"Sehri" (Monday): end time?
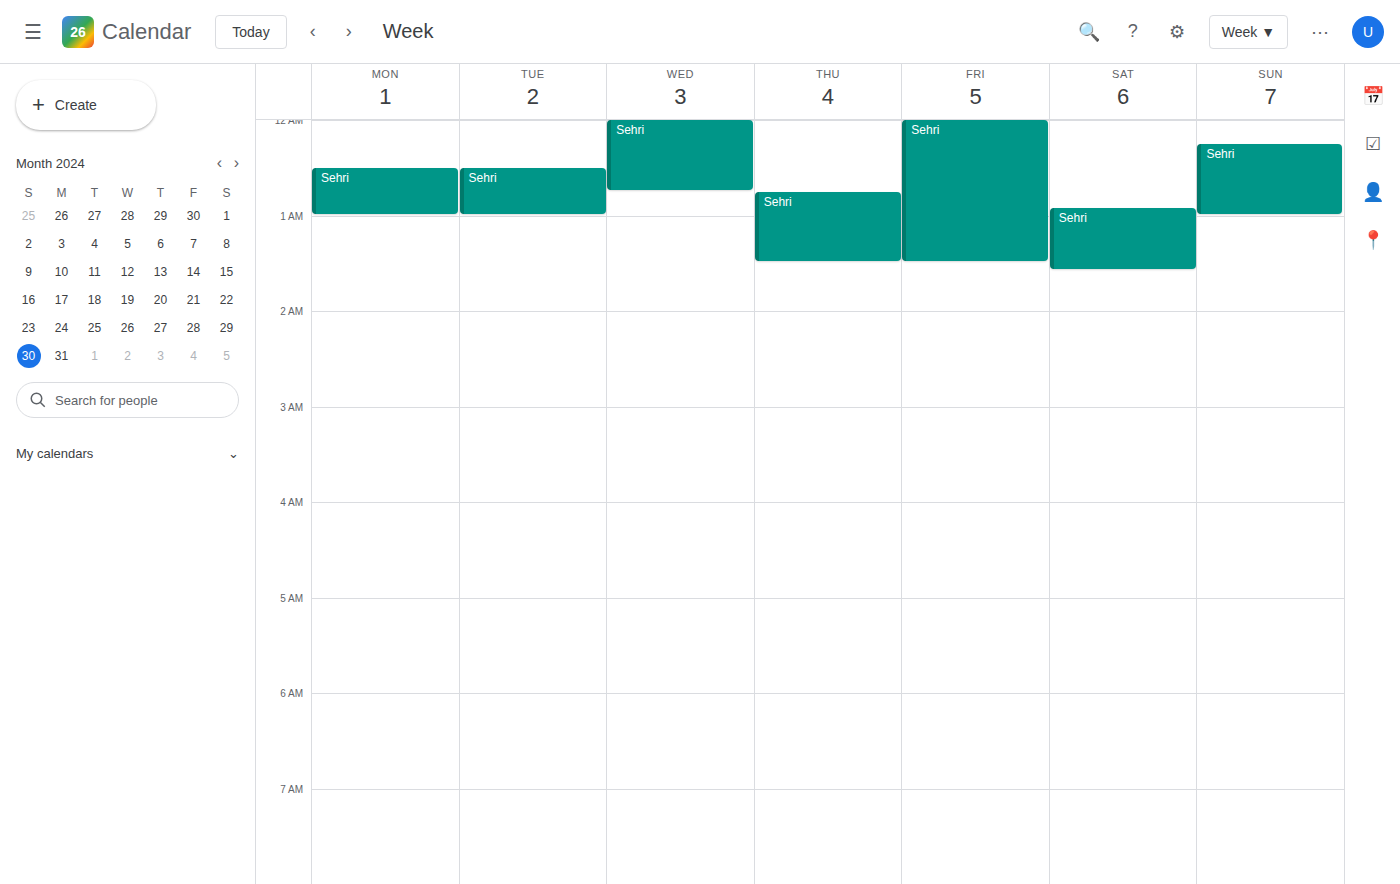
1:00 AM